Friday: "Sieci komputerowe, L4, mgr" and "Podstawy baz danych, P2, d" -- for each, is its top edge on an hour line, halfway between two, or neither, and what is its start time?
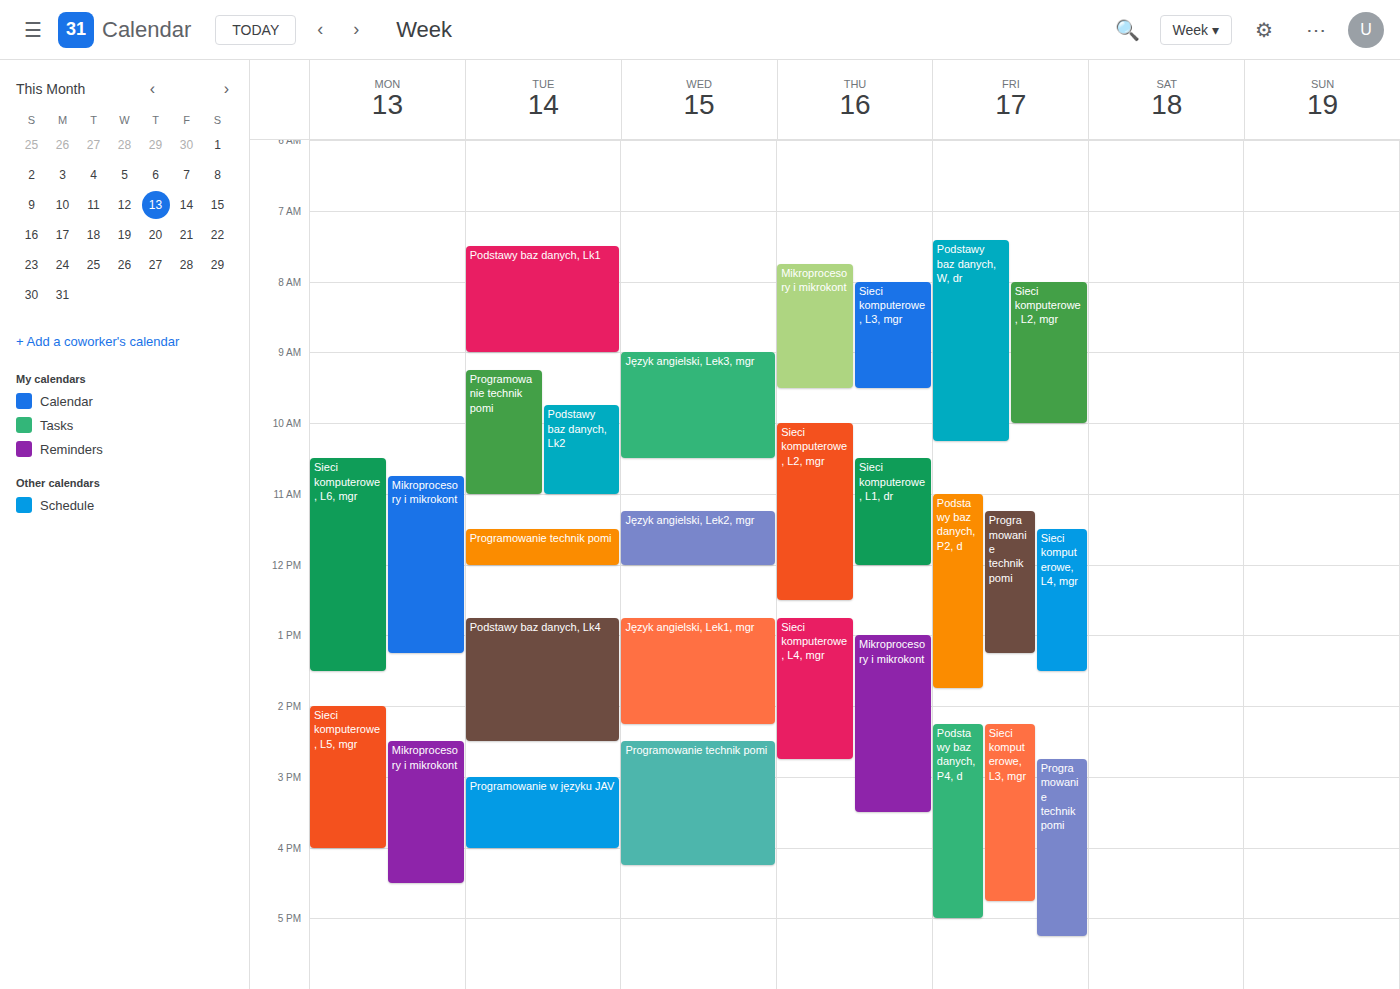
"Sieci komputerowe, L4, mgr": 11:30, halfway between the 11:00 and 12:00 lines. "Podstawy baz danych, P2, d": 11:00, exactly on the 11:00 line.